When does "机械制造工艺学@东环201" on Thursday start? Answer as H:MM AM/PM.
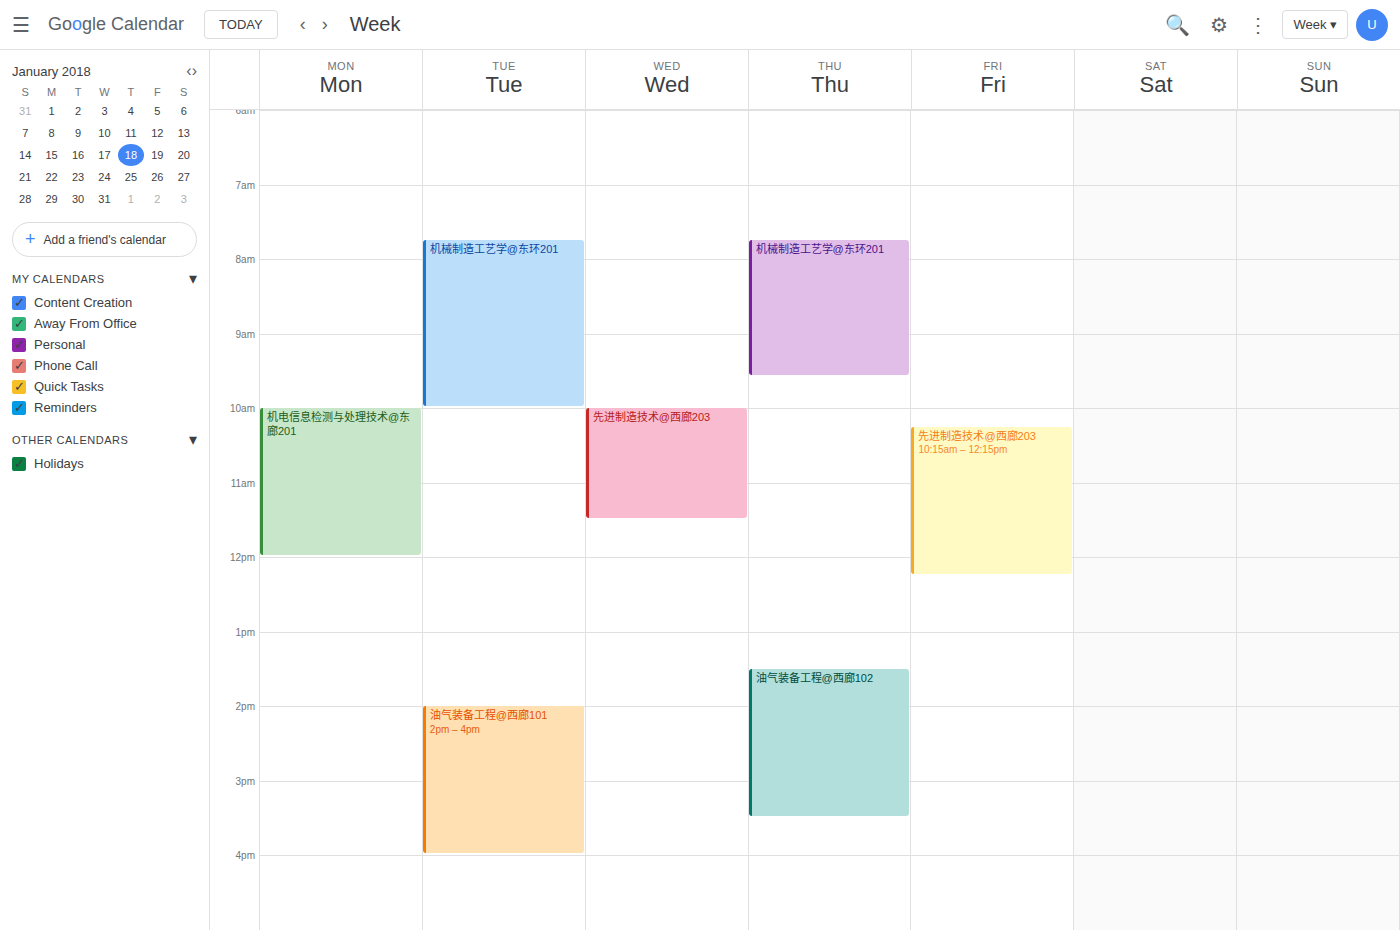
7:45 AM